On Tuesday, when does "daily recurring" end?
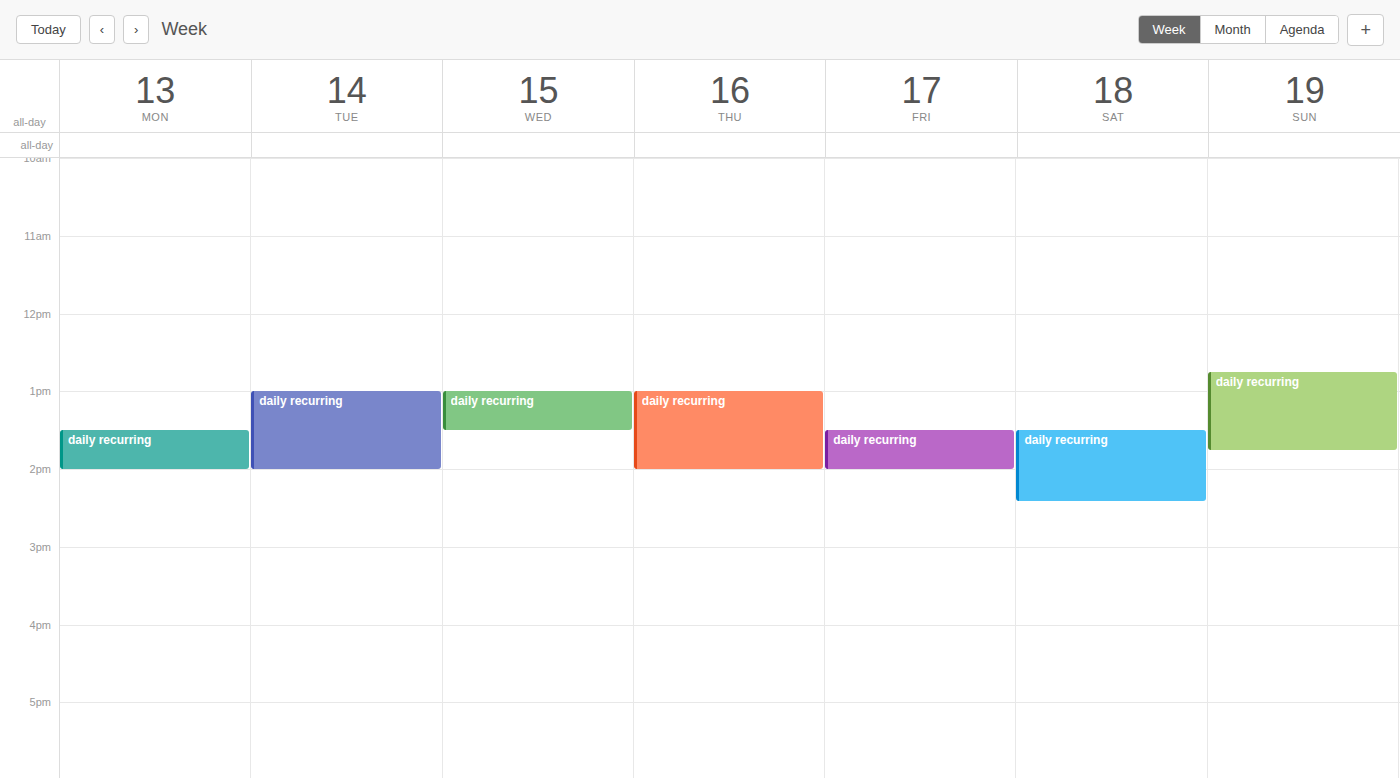
2:00 PM